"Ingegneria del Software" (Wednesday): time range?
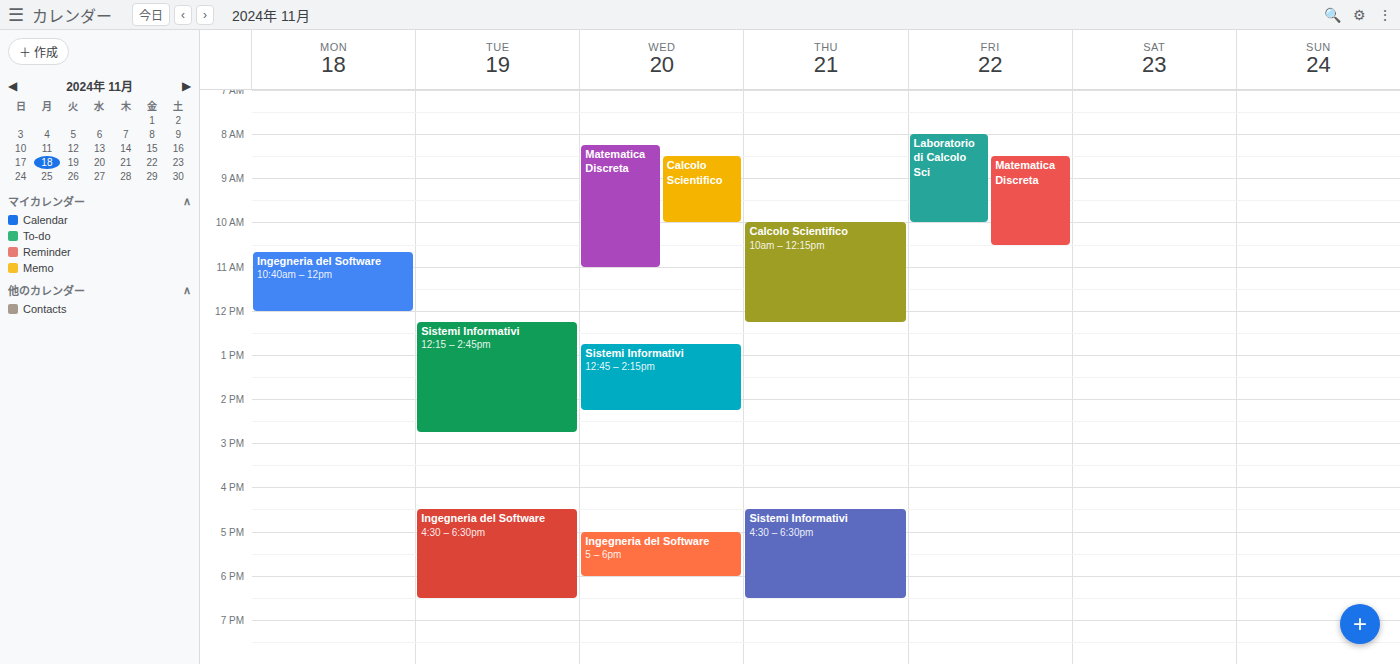
5:00 PM to 6:00 PM